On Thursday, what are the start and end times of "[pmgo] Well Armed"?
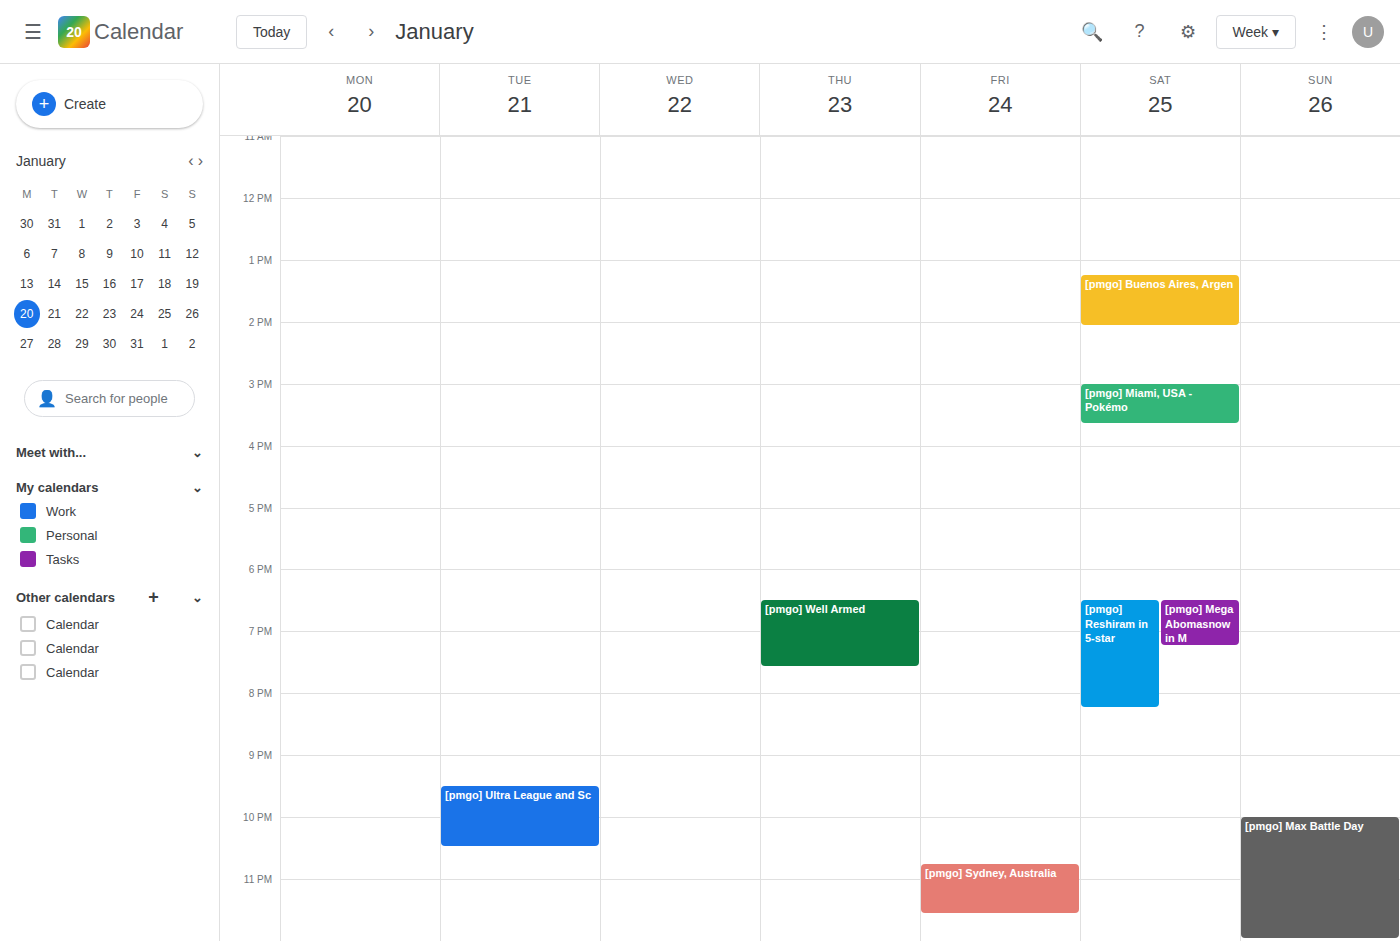
6:30 PM to 7:35 PM